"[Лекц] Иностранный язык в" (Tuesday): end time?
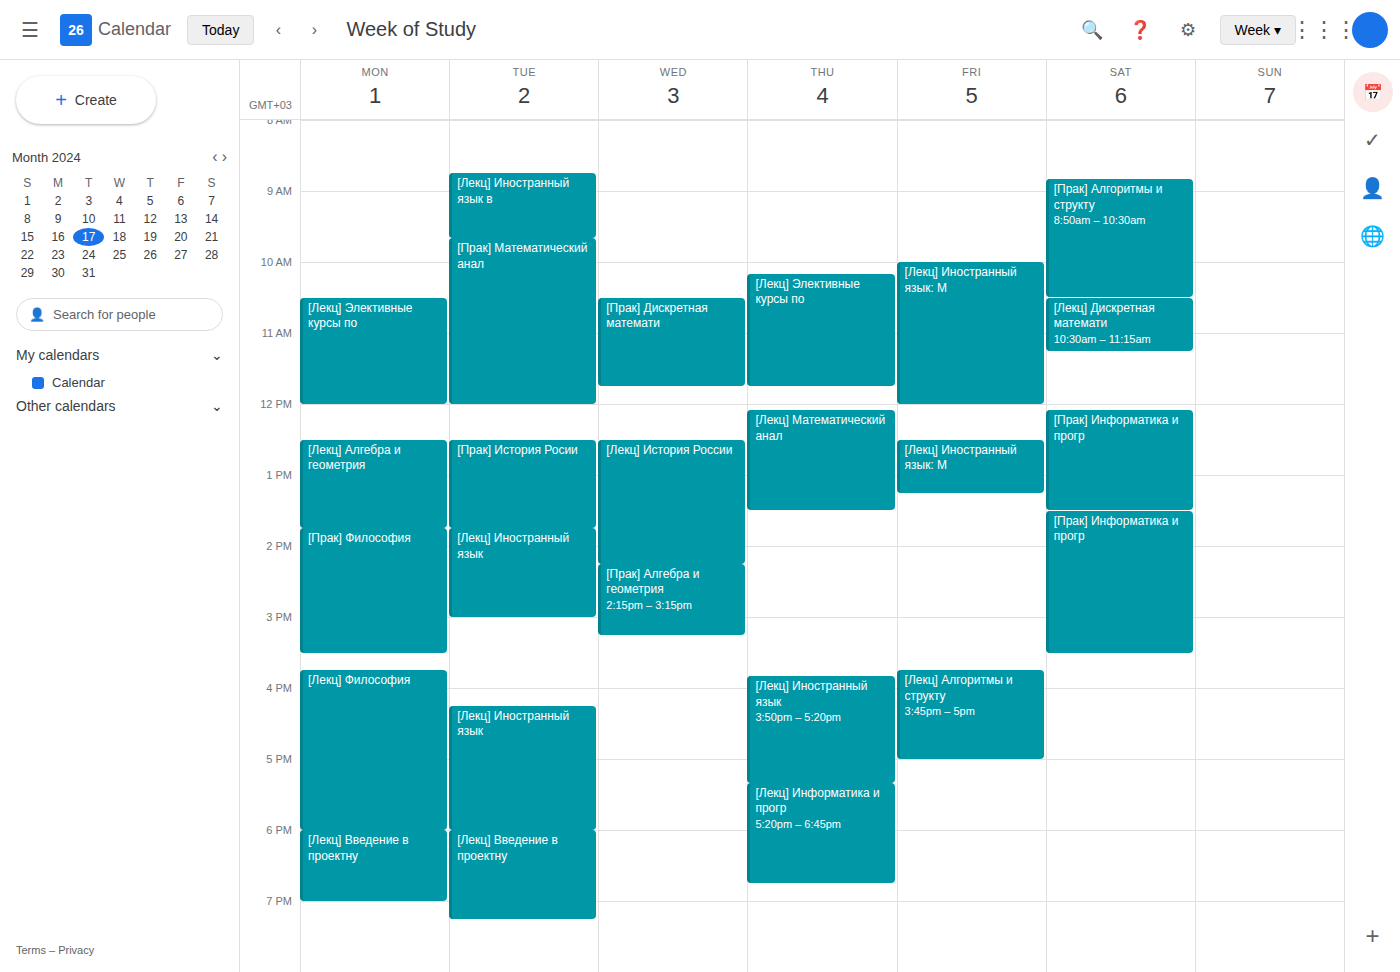
09:40